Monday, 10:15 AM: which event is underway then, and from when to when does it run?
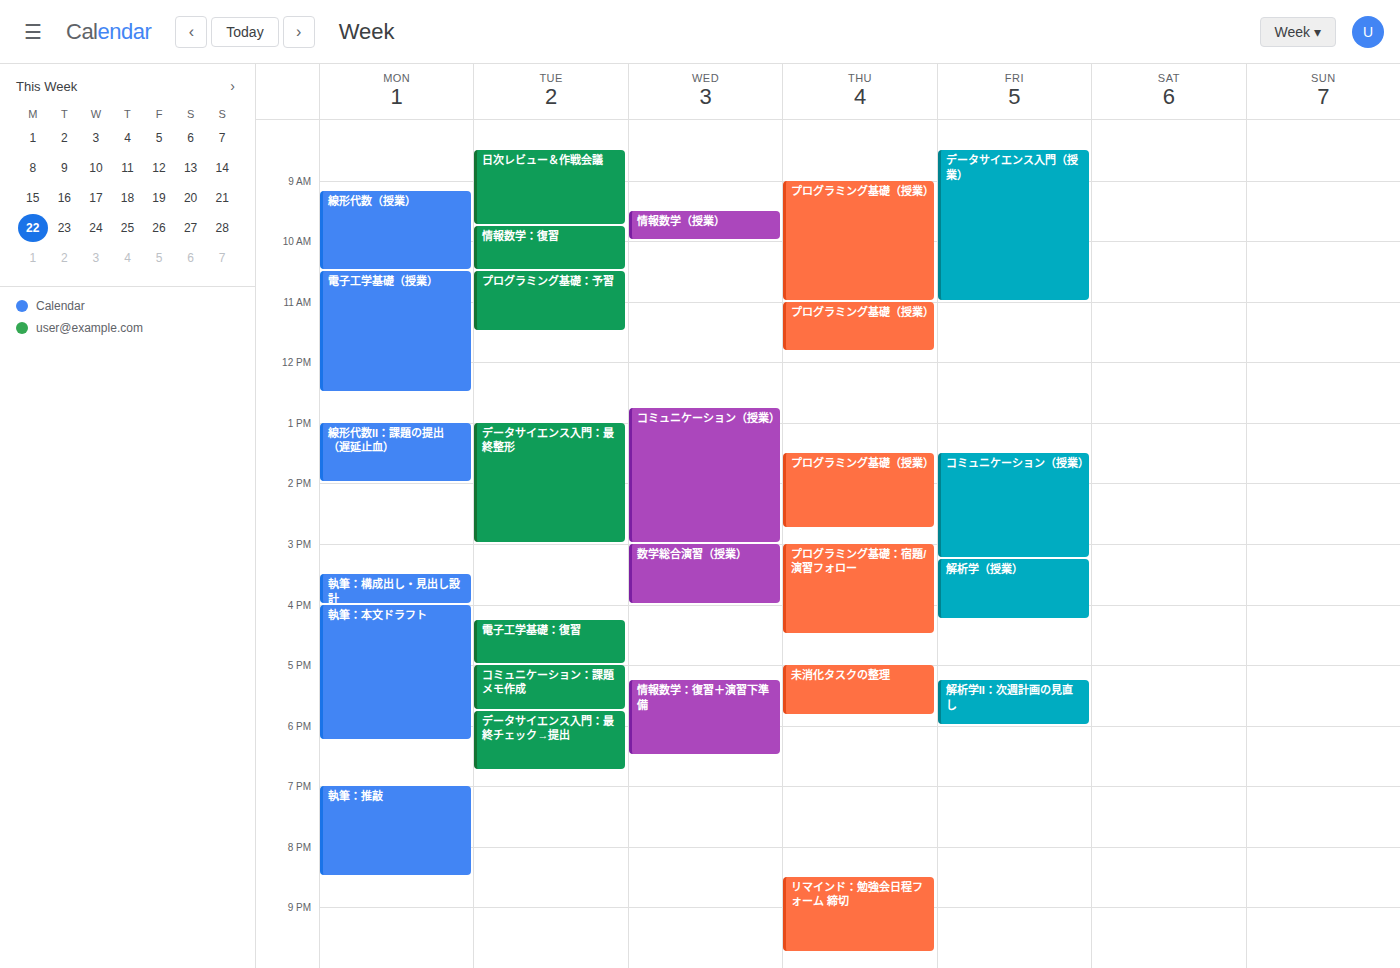
"線形代数（授業）", 9:10 AM to 10:30 AM